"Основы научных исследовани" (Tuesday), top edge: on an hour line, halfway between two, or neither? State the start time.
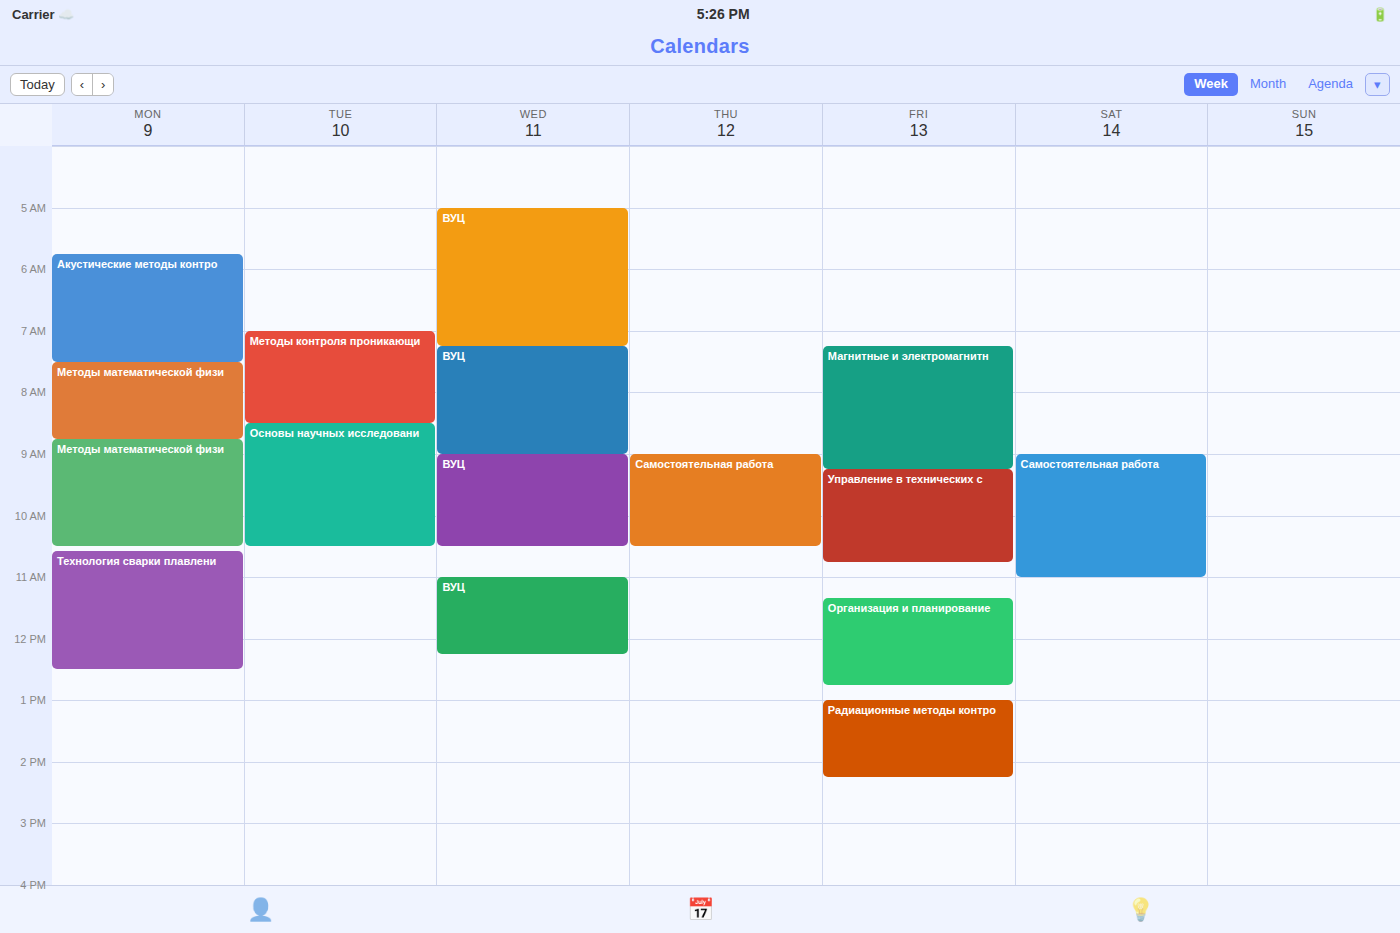
8:30 AM -- halfway between the 8 AM and 9 AM lines.